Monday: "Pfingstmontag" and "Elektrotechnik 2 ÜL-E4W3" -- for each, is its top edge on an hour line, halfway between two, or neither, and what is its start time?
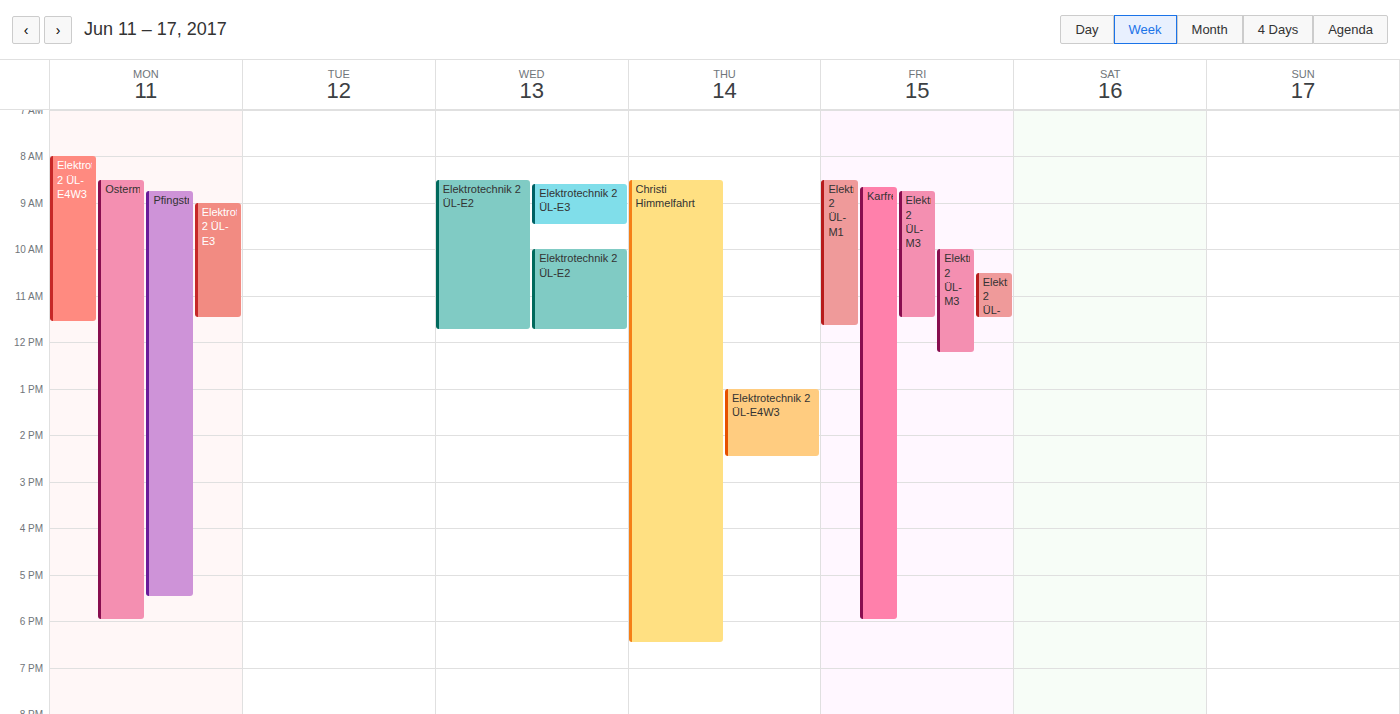
"Pfingstmontag": 08:45, neither: three quarters of the way from the 08:00 line to the 09:00 line. "Elektrotechnik 2 ÜL-E4W3": 08:00, exactly on the 08:00 line.